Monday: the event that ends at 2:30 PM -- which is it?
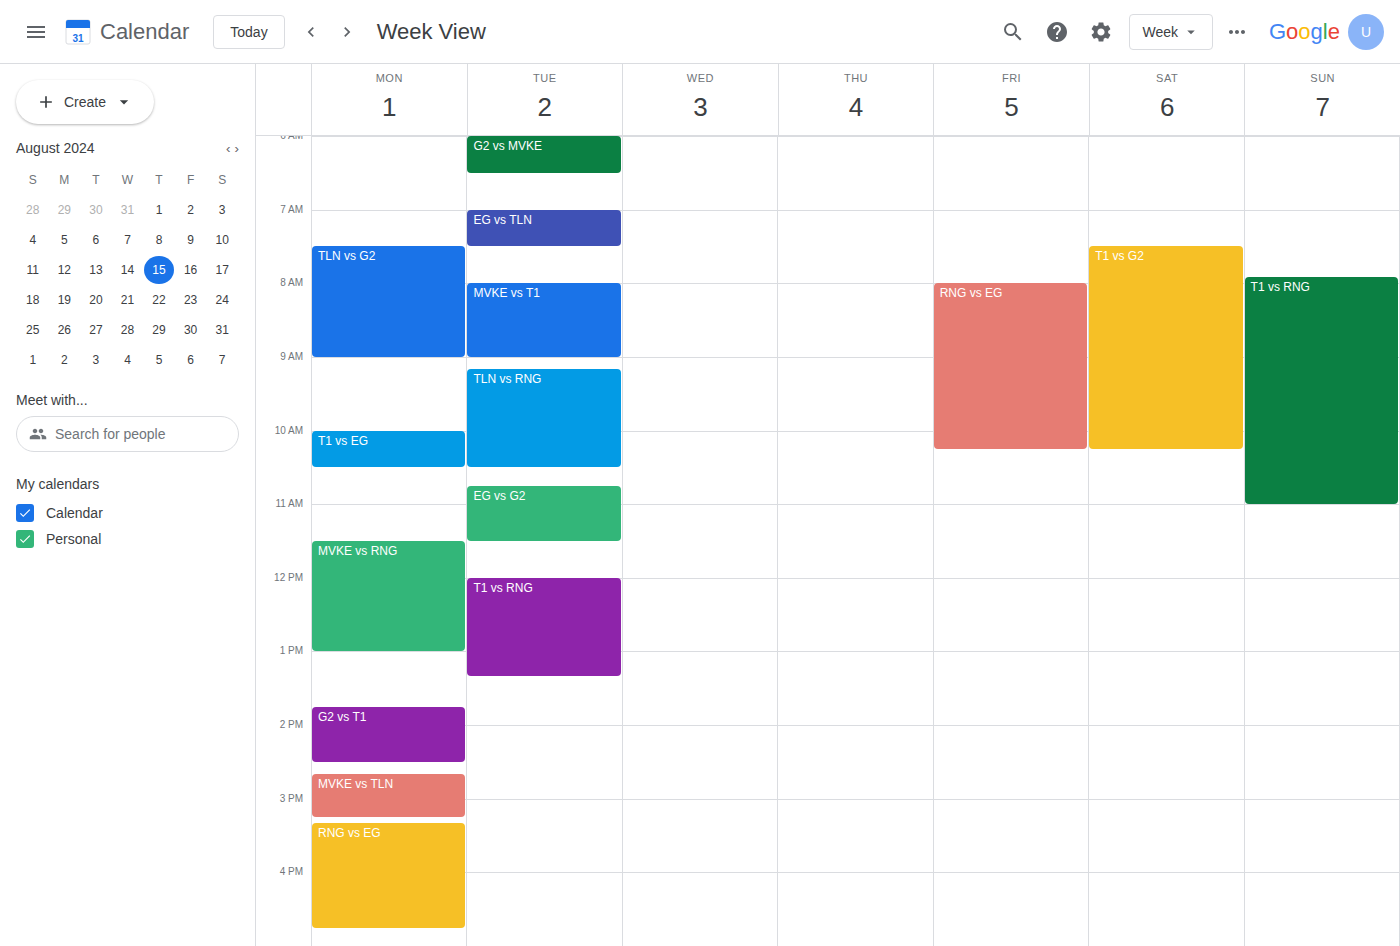
"G2 vs T1"